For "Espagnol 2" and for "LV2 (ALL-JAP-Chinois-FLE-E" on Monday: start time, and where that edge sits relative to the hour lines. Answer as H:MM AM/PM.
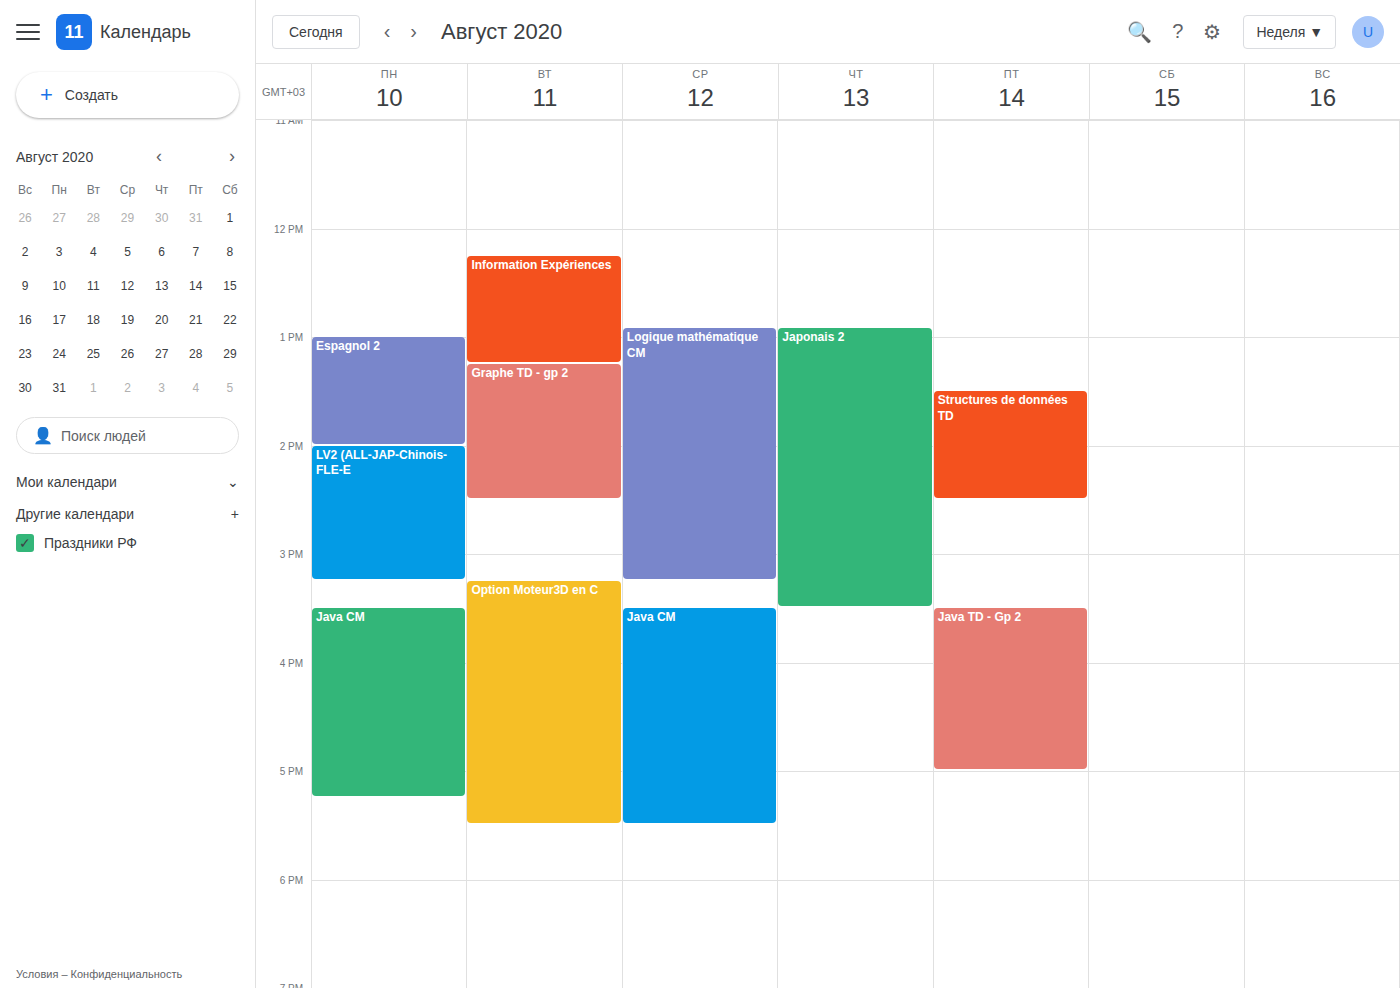
"Espagnol 2": 1:00 PM, exactly on the 1 PM line. "LV2 (ALL-JAP-Chinois-FLE-E": 2:00 PM, exactly on the 2 PM line.